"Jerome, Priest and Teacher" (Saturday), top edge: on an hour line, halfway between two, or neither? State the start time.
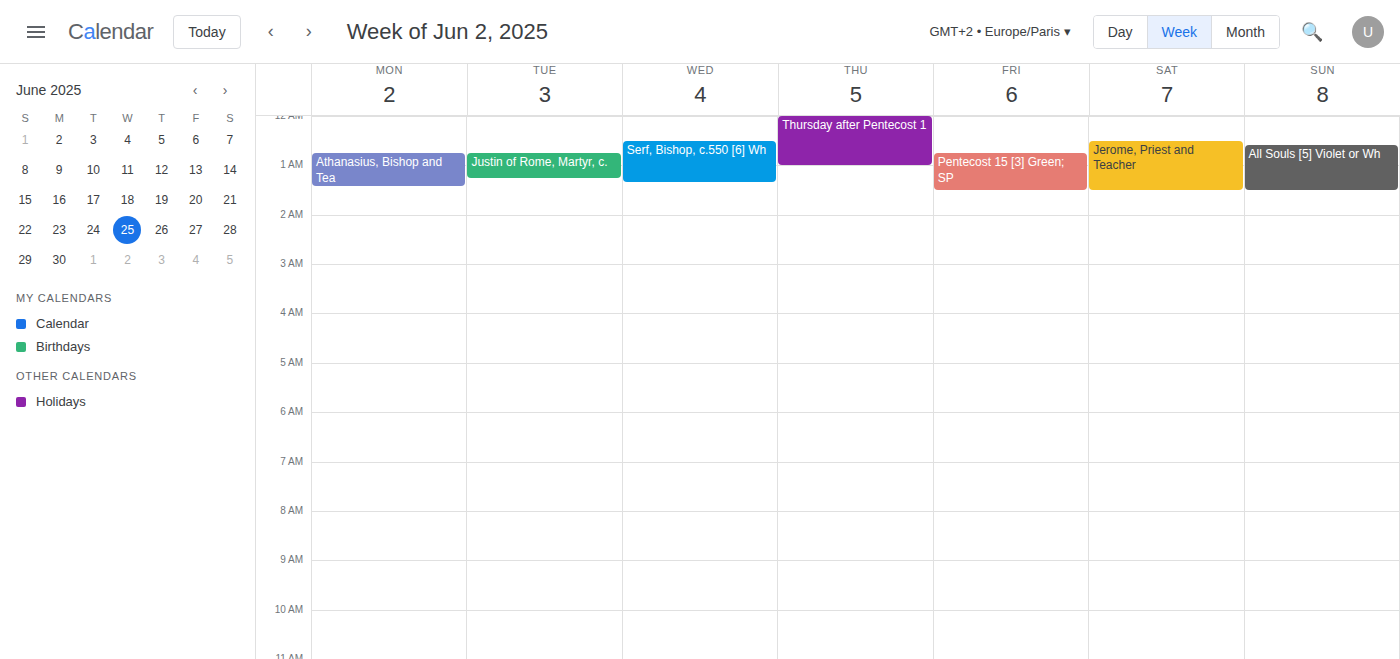
12:30 AM -- halfway between the 12 AM and 1 AM lines.